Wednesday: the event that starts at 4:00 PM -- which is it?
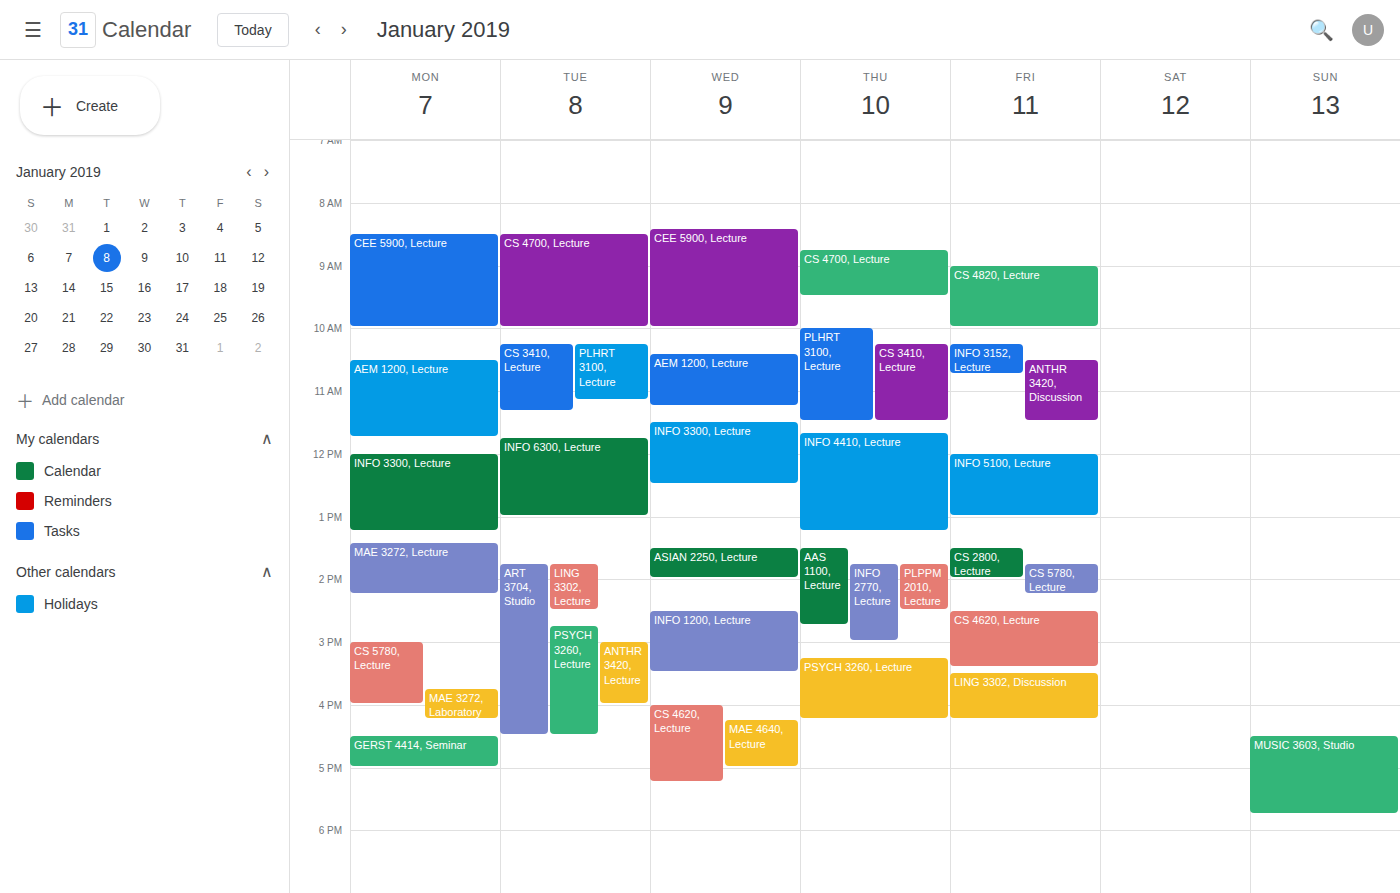
"CS 4620, Lecture"